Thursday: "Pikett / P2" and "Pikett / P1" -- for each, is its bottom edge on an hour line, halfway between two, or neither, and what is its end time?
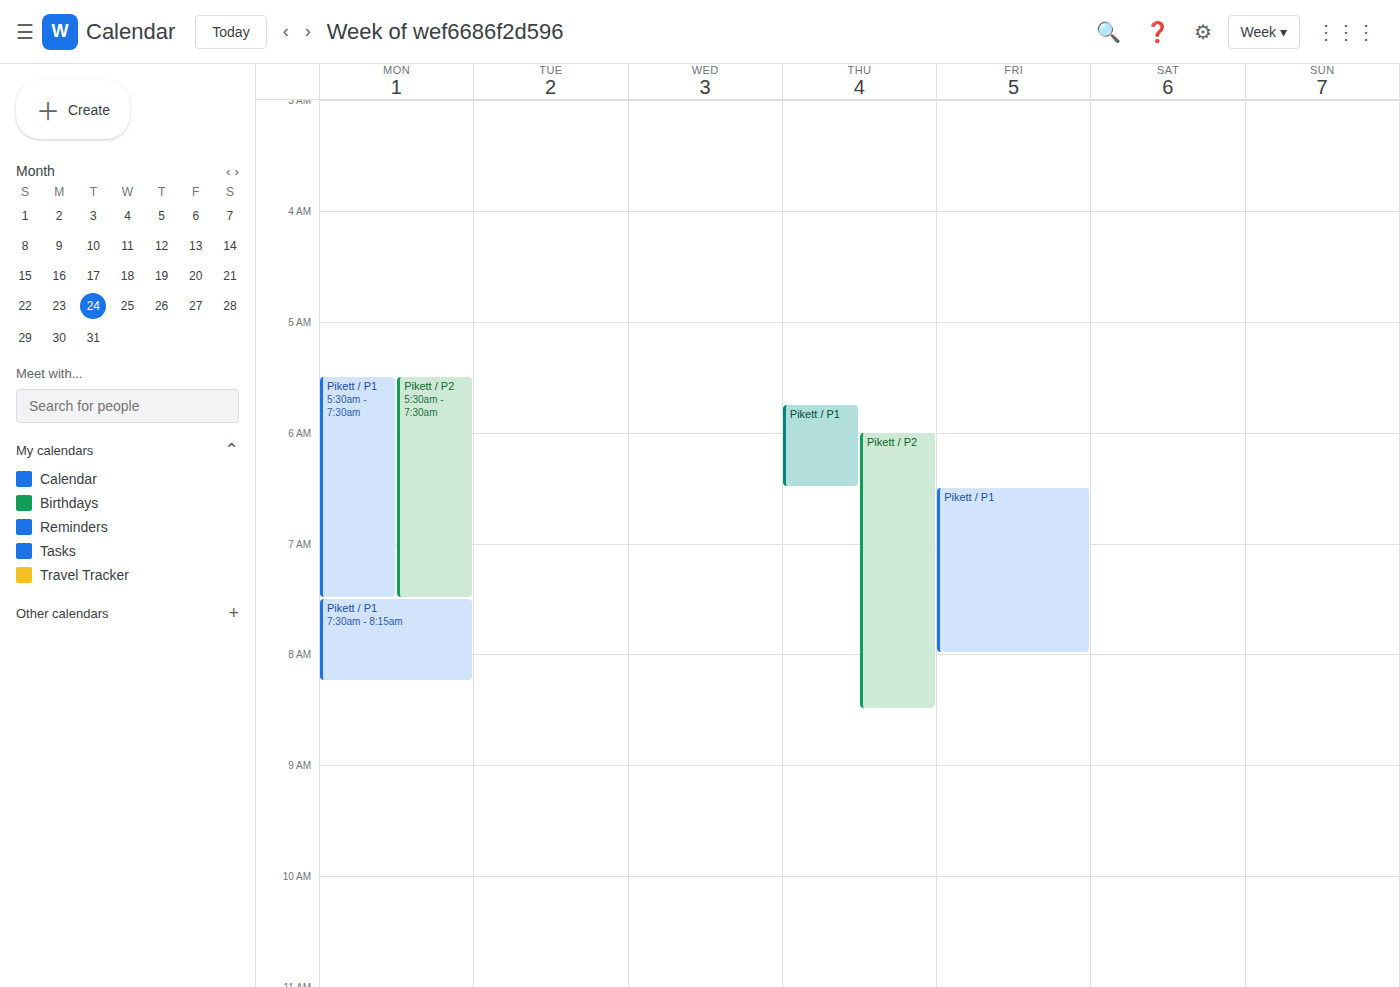
"Pikett / P2": 8:30 AM, halfway between the 8 AM and 9 AM lines. "Pikett / P1": 6:30 AM, halfway between the 6 AM and 7 AM lines.